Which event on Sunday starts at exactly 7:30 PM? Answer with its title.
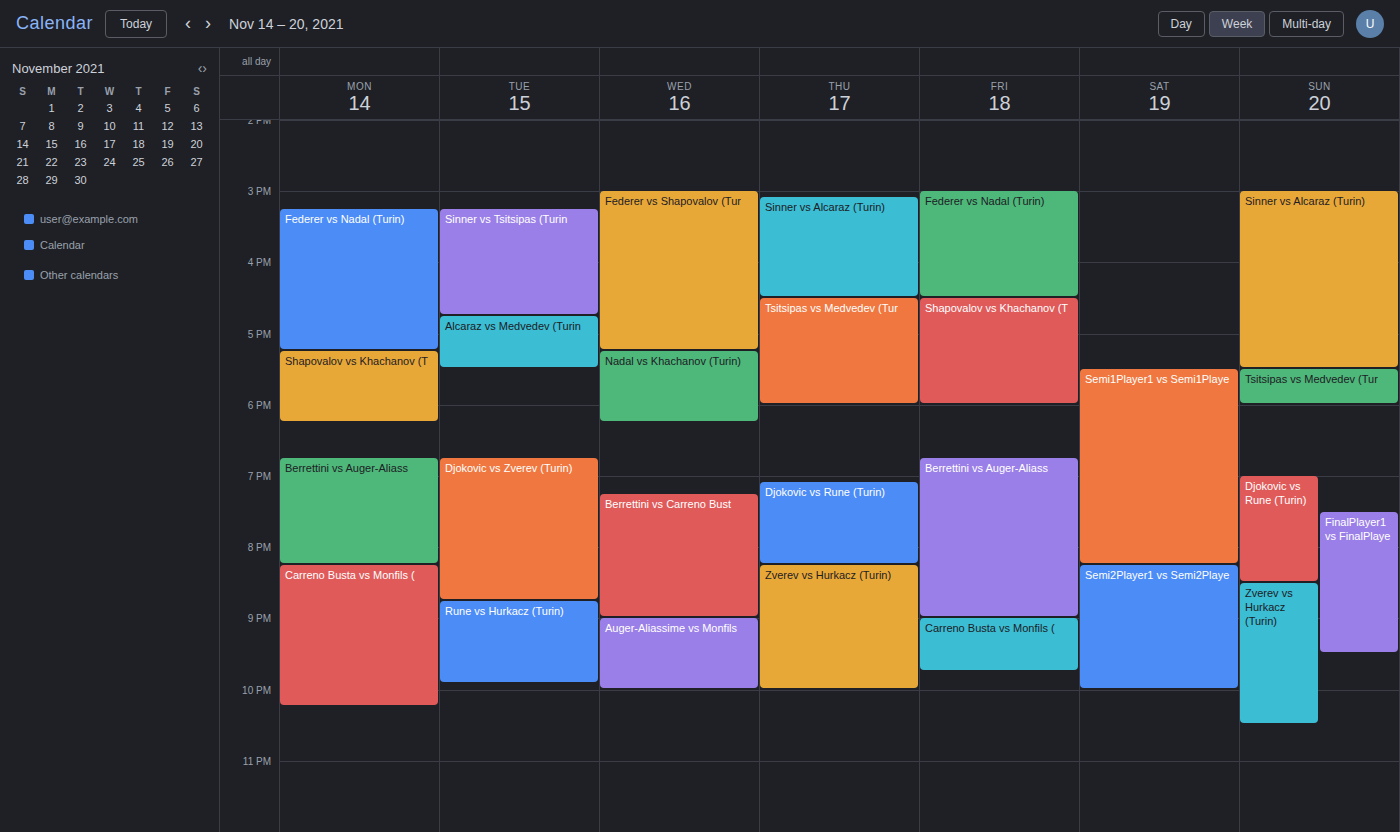
"FinalPlayer1 vs FinalPlaye"